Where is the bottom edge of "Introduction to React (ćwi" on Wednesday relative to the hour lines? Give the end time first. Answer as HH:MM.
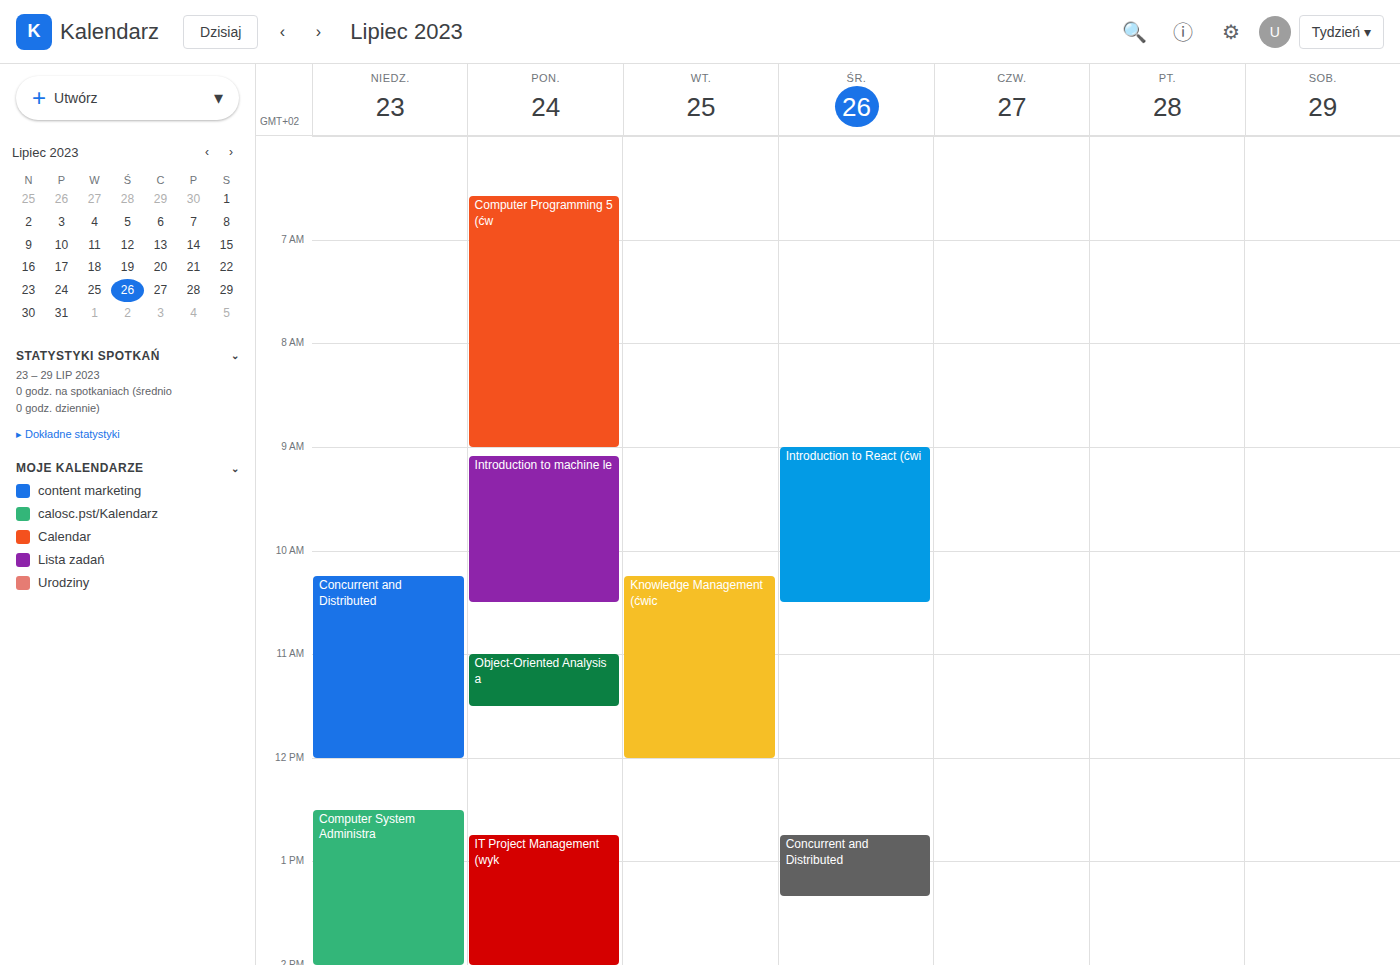
10:30 -- halfway between the 10:00 and 11:00 lines.